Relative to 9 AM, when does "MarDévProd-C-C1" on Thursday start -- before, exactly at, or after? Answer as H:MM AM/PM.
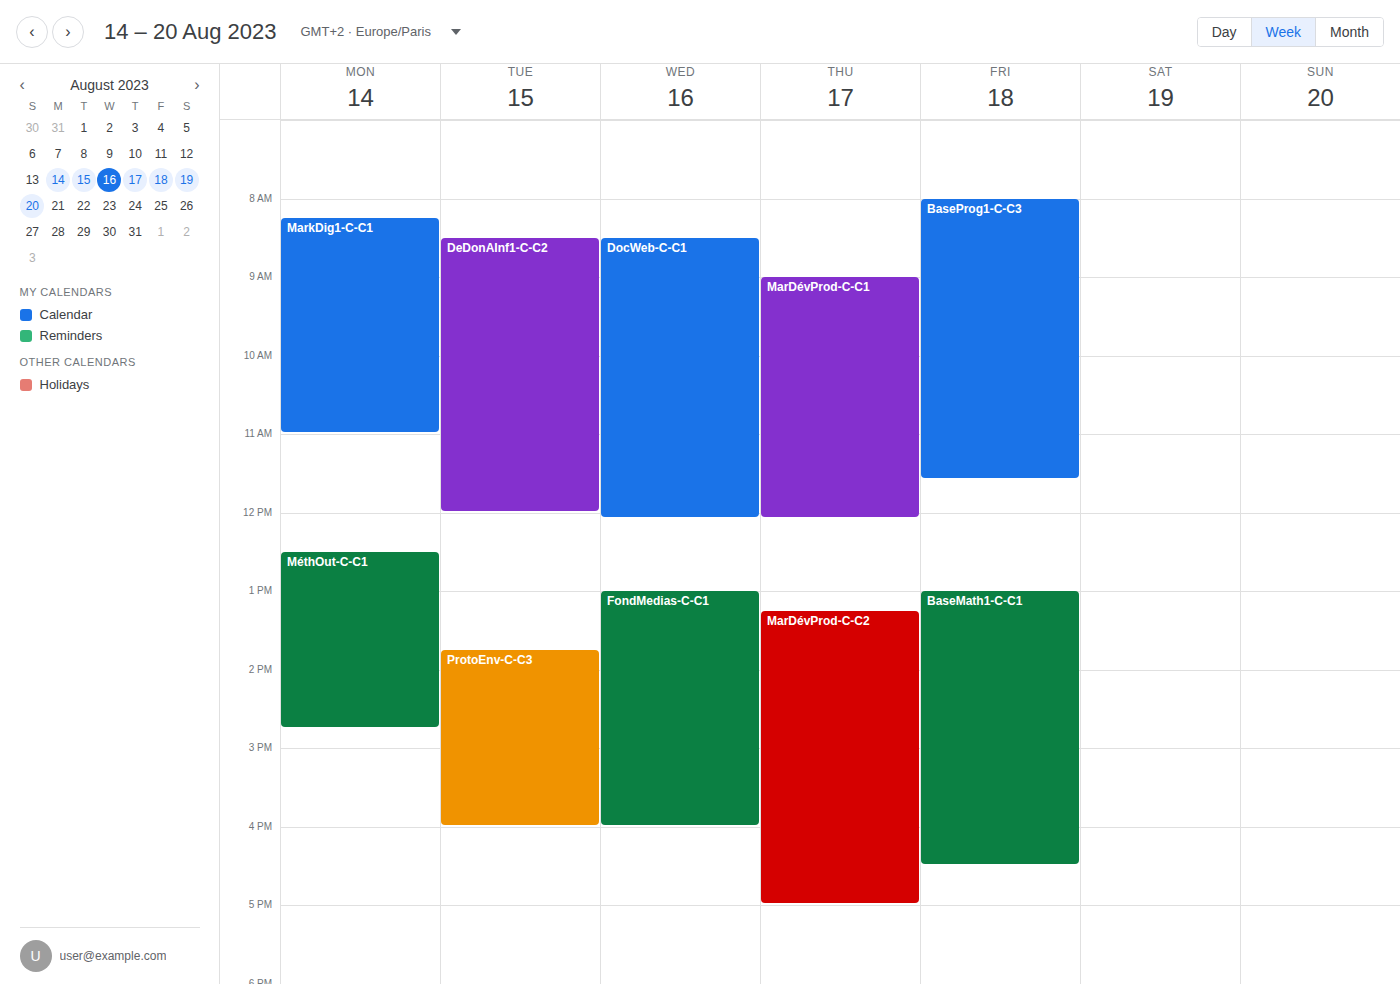
9:00 AM -- exactly at 9 AM, on the 9 AM line.